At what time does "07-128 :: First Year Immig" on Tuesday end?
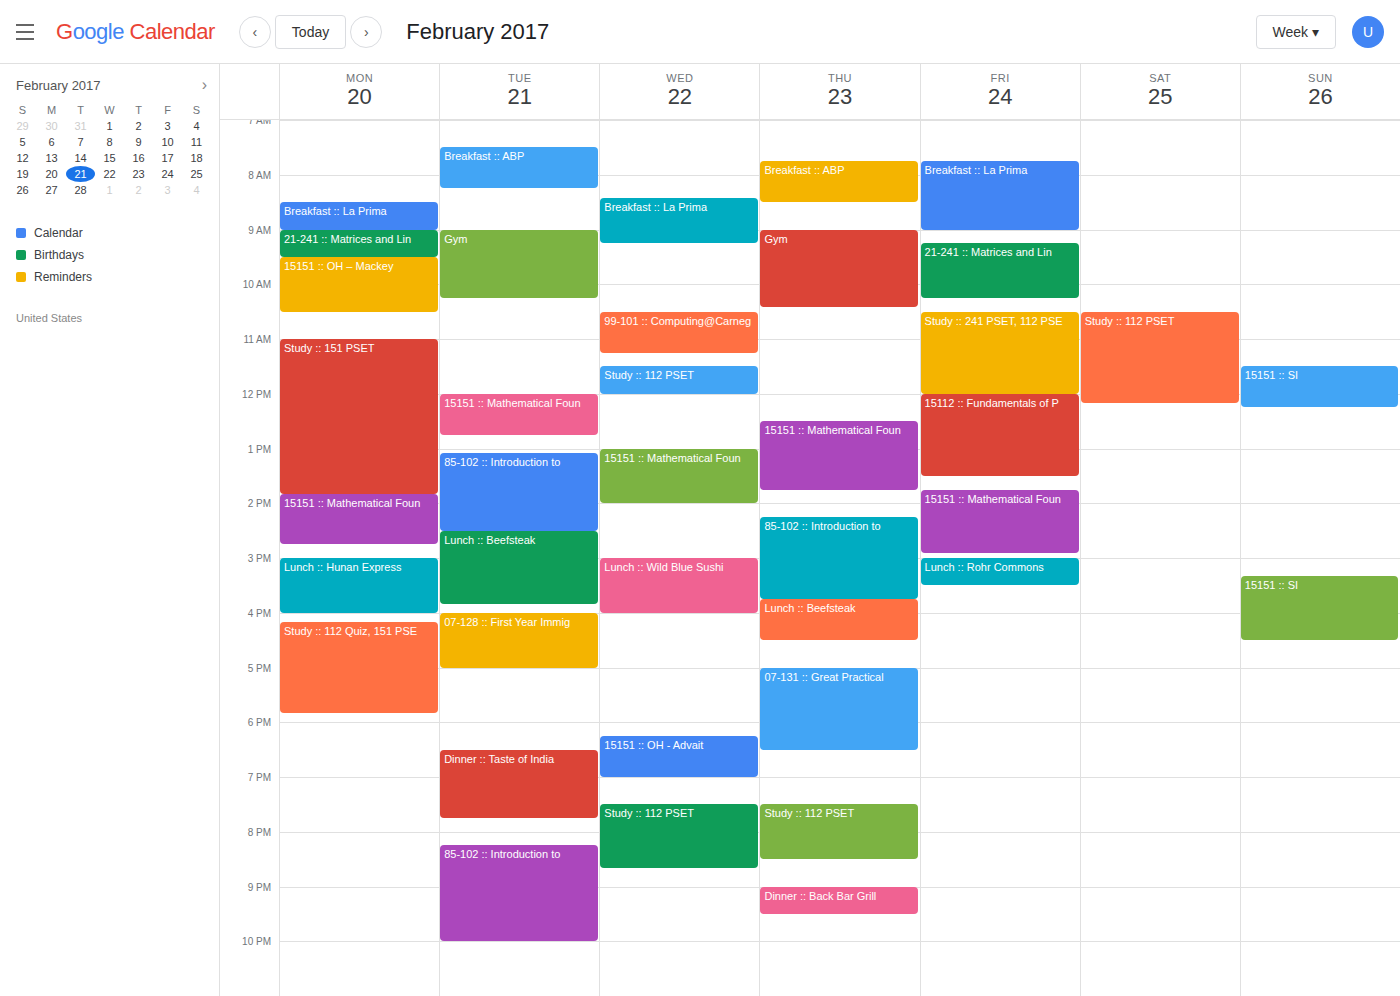
5:00 PM